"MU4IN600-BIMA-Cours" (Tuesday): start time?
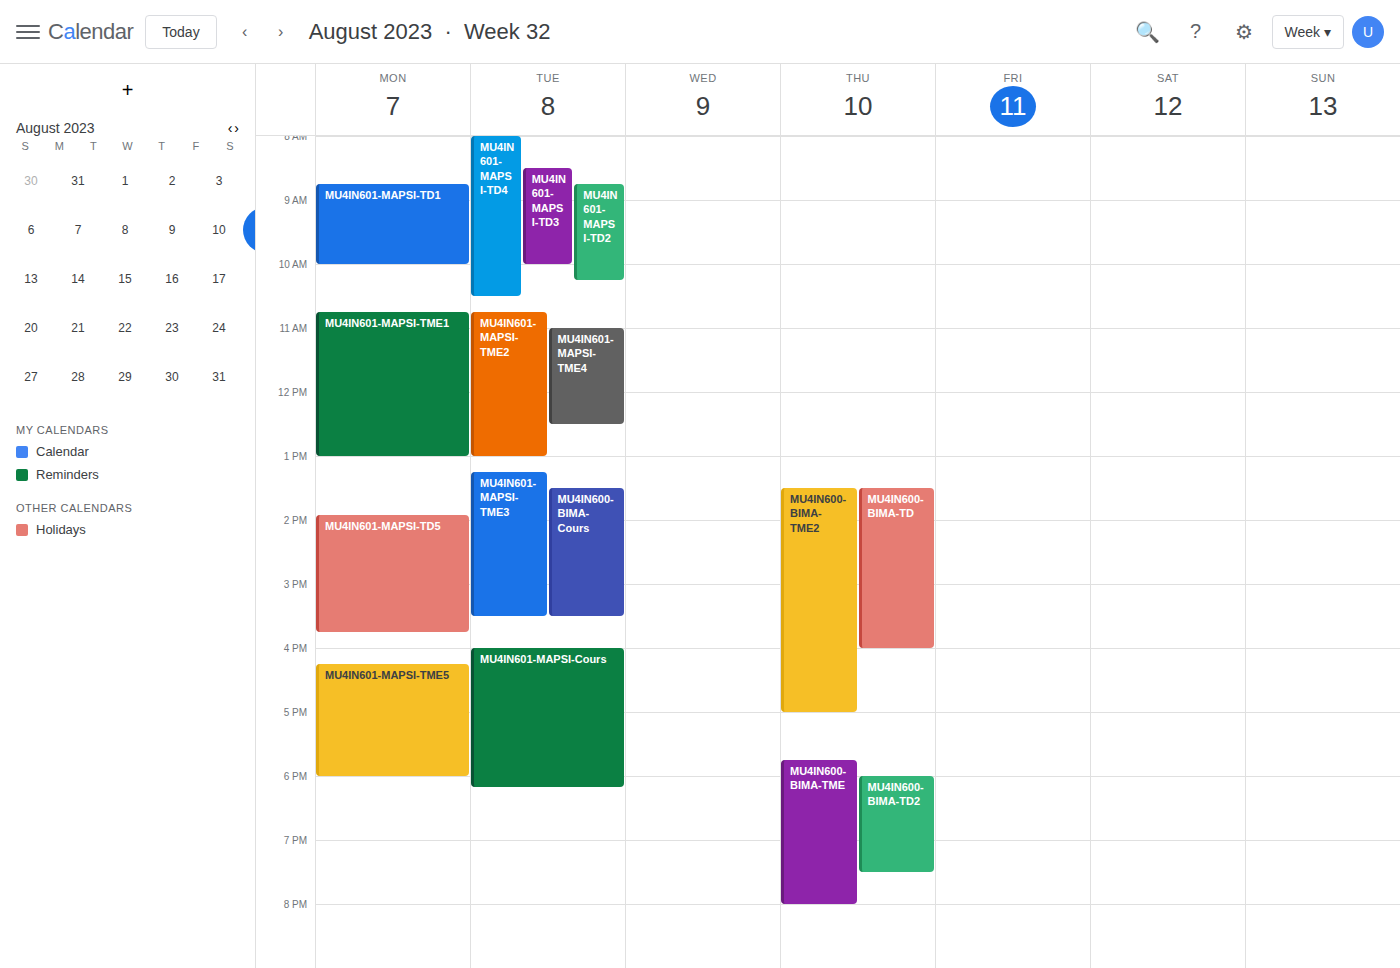
1:30 PM